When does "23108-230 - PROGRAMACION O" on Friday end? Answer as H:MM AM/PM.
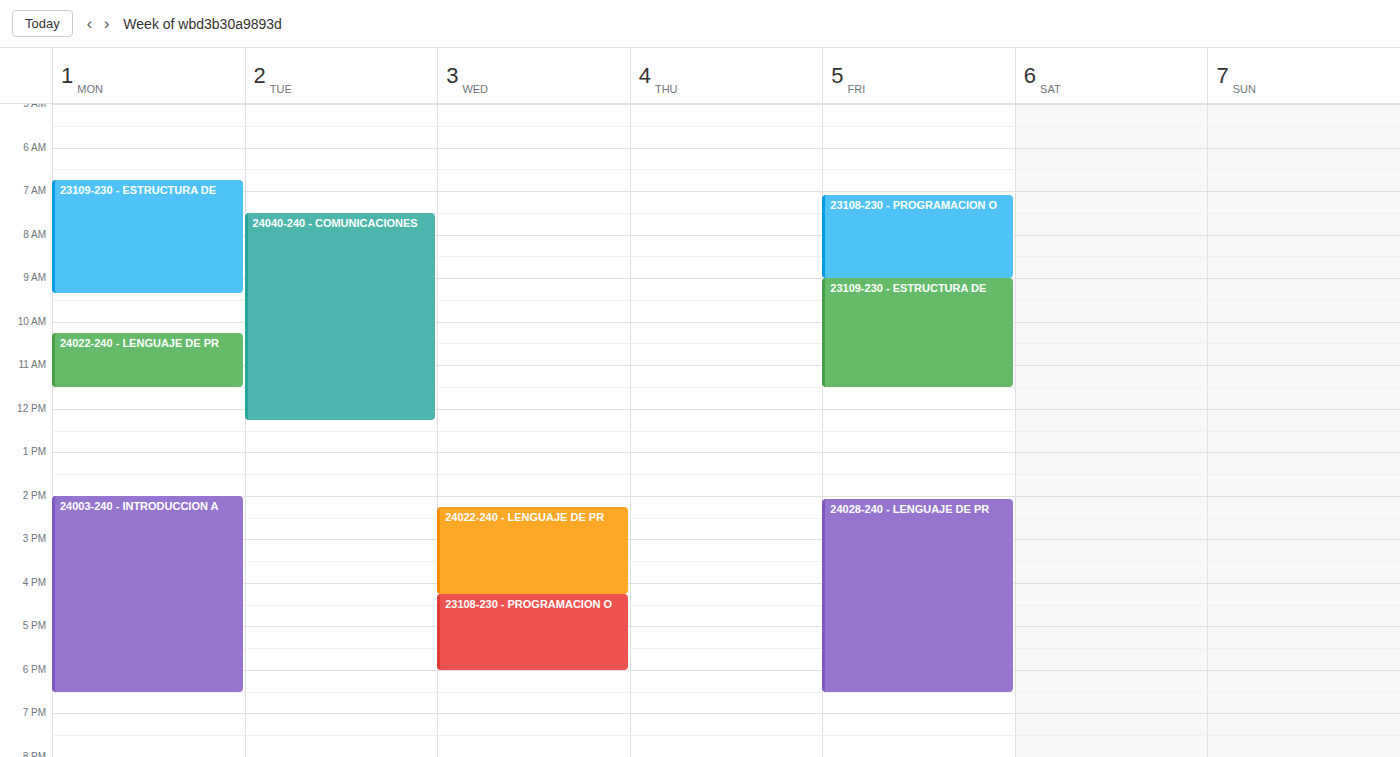
9:00 AM